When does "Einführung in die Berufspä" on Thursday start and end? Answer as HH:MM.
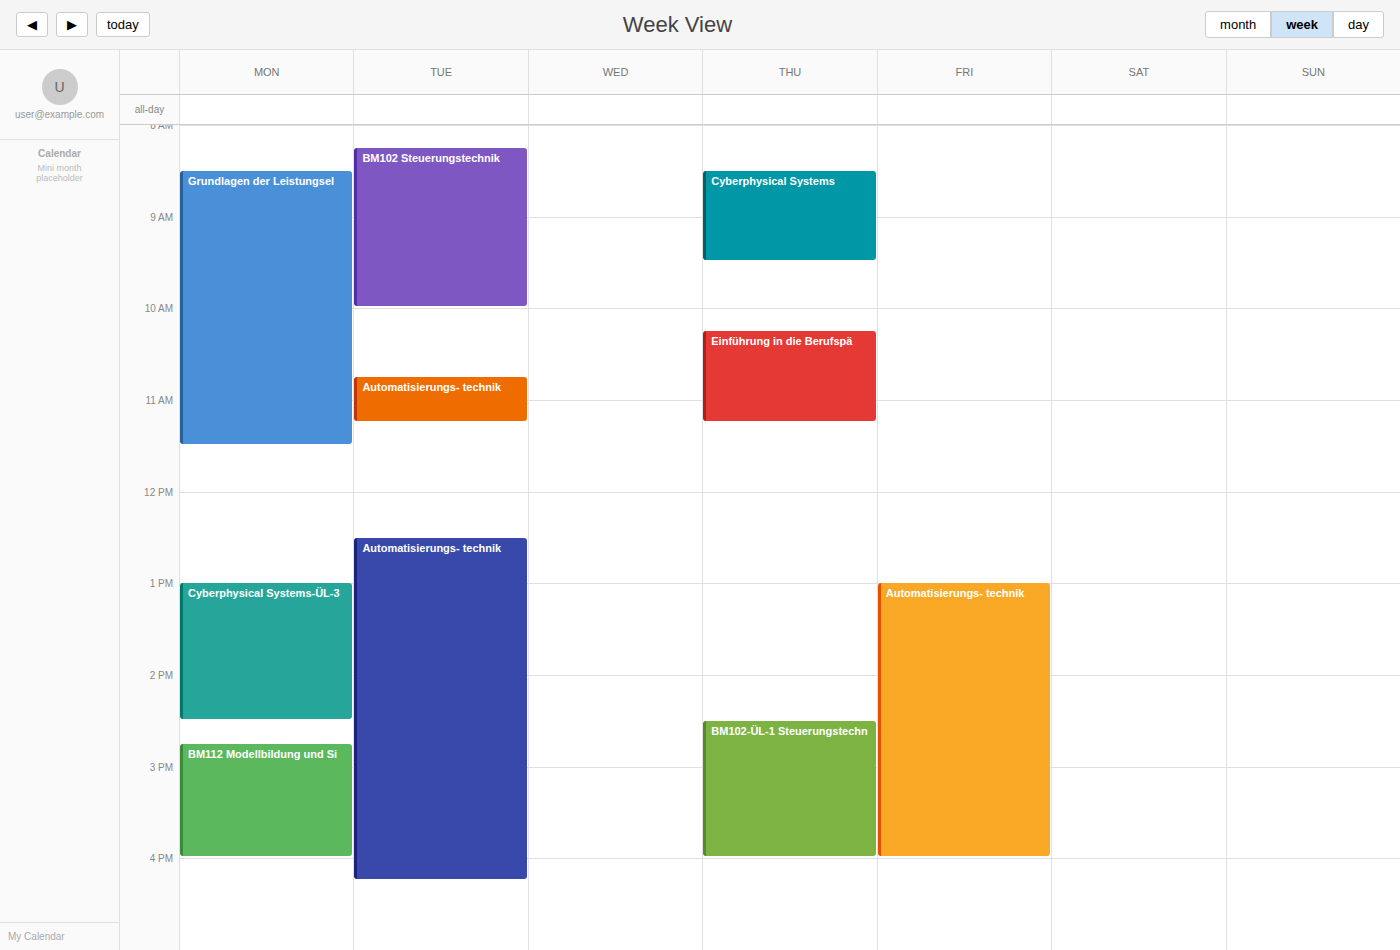
10:15 to 11:15